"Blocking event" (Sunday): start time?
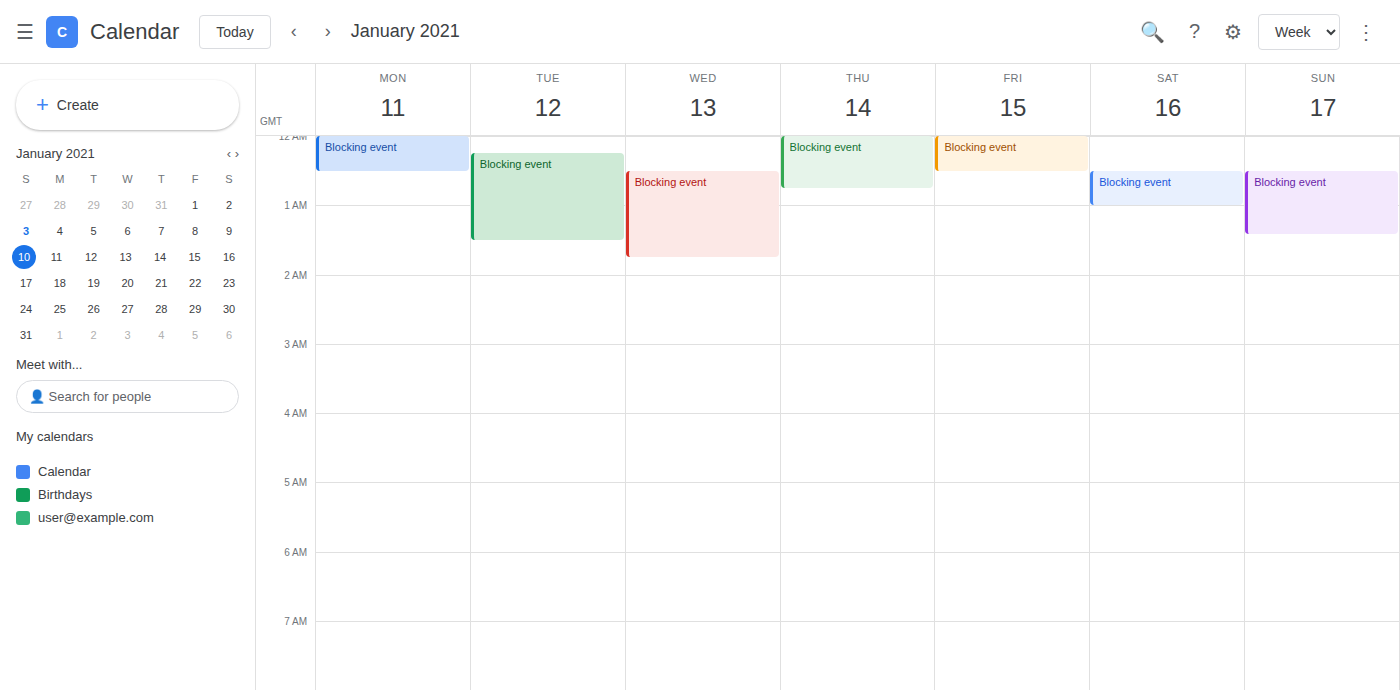
12:30 AM